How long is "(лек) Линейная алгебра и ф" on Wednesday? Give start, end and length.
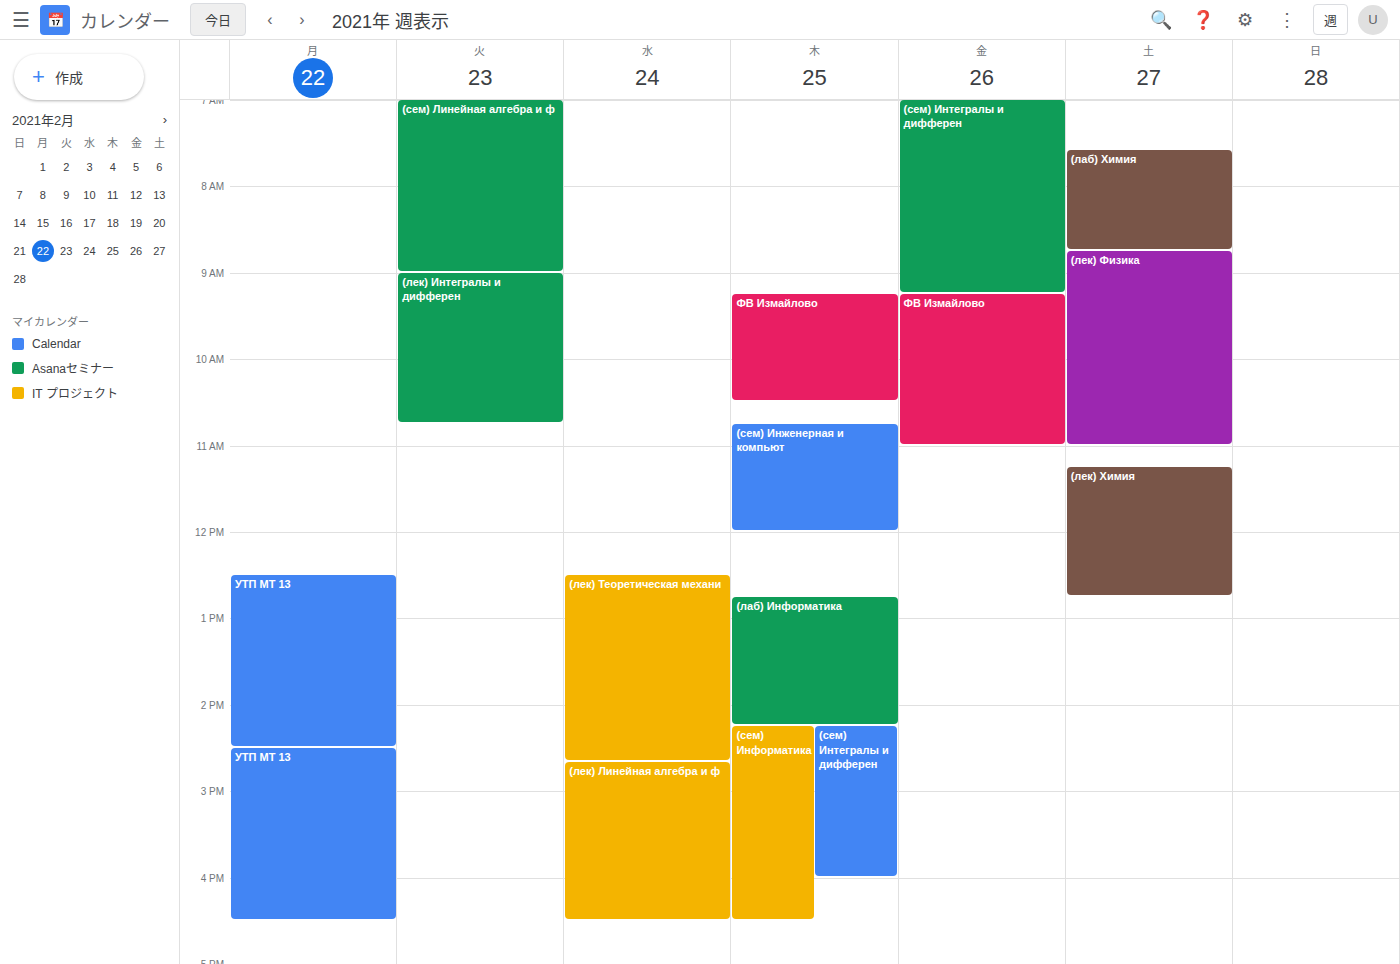
2:40 PM to 4:30 PM, 1 hour 50 minutes